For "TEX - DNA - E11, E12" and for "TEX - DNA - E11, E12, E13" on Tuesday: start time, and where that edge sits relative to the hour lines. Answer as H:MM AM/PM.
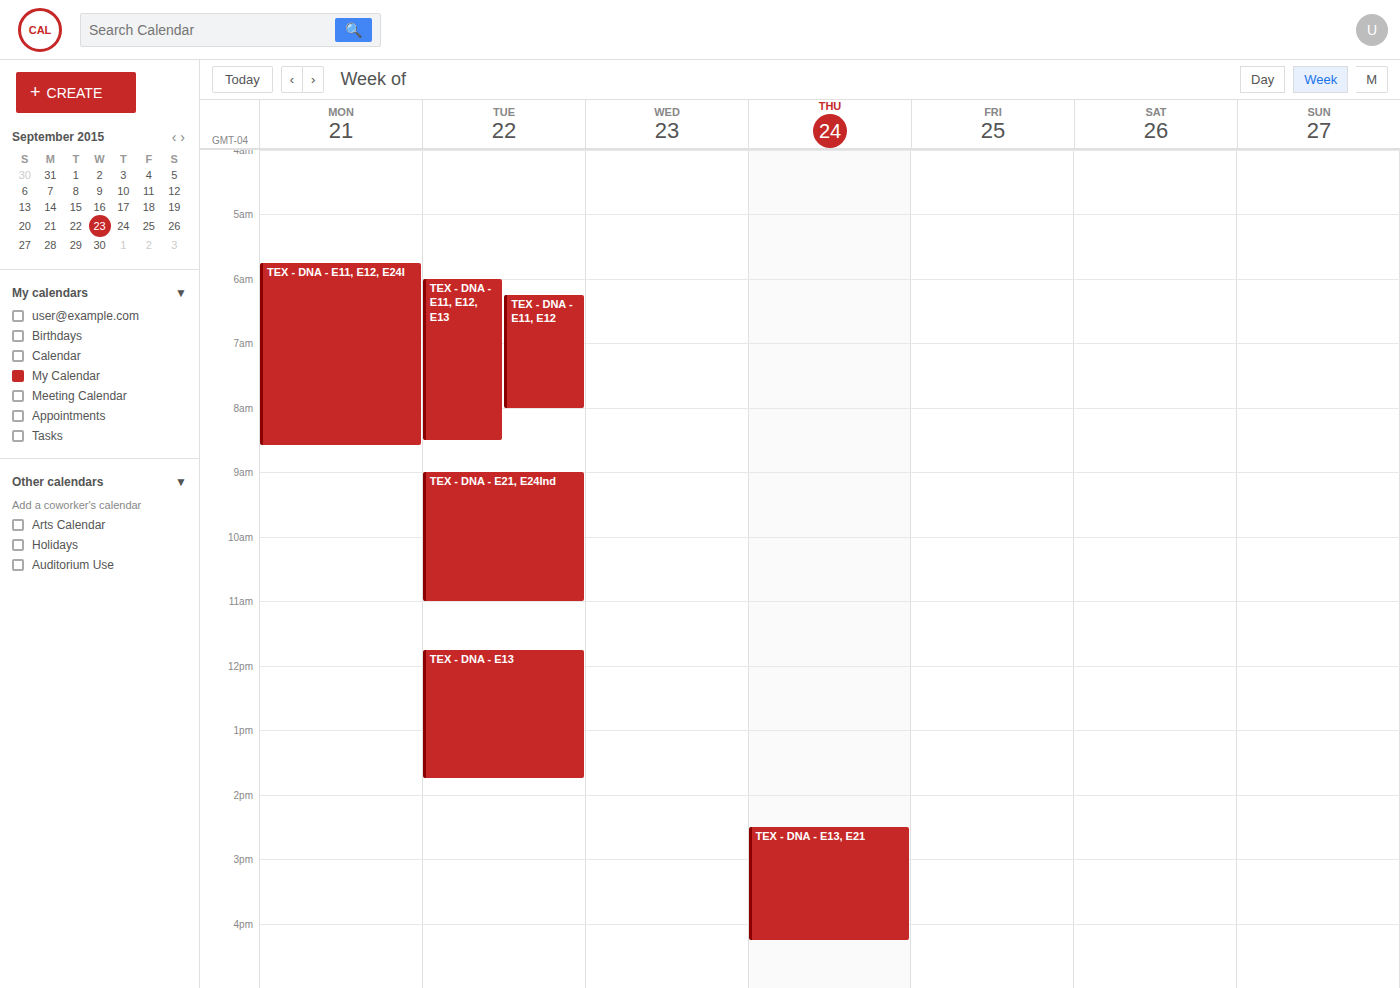
"TEX - DNA - E11, E12": 6:15 AM, neither: a quarter of the way from the 6 AM line to the 7 AM line. "TEX - DNA - E11, E12, E13": 6:00 AM, exactly on the 6 AM line.